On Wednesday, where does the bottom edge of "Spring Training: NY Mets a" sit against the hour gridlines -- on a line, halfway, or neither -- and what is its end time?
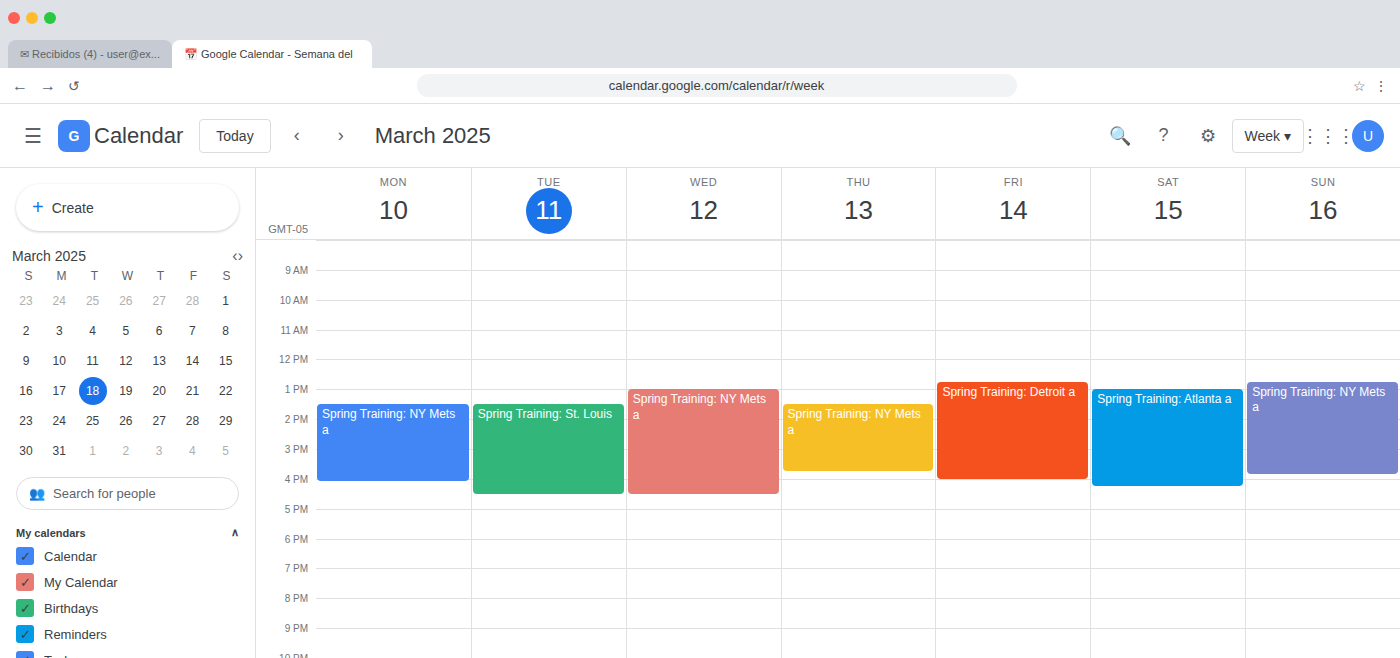
16:30 -- halfway between the 16:00 and 17:00 lines.